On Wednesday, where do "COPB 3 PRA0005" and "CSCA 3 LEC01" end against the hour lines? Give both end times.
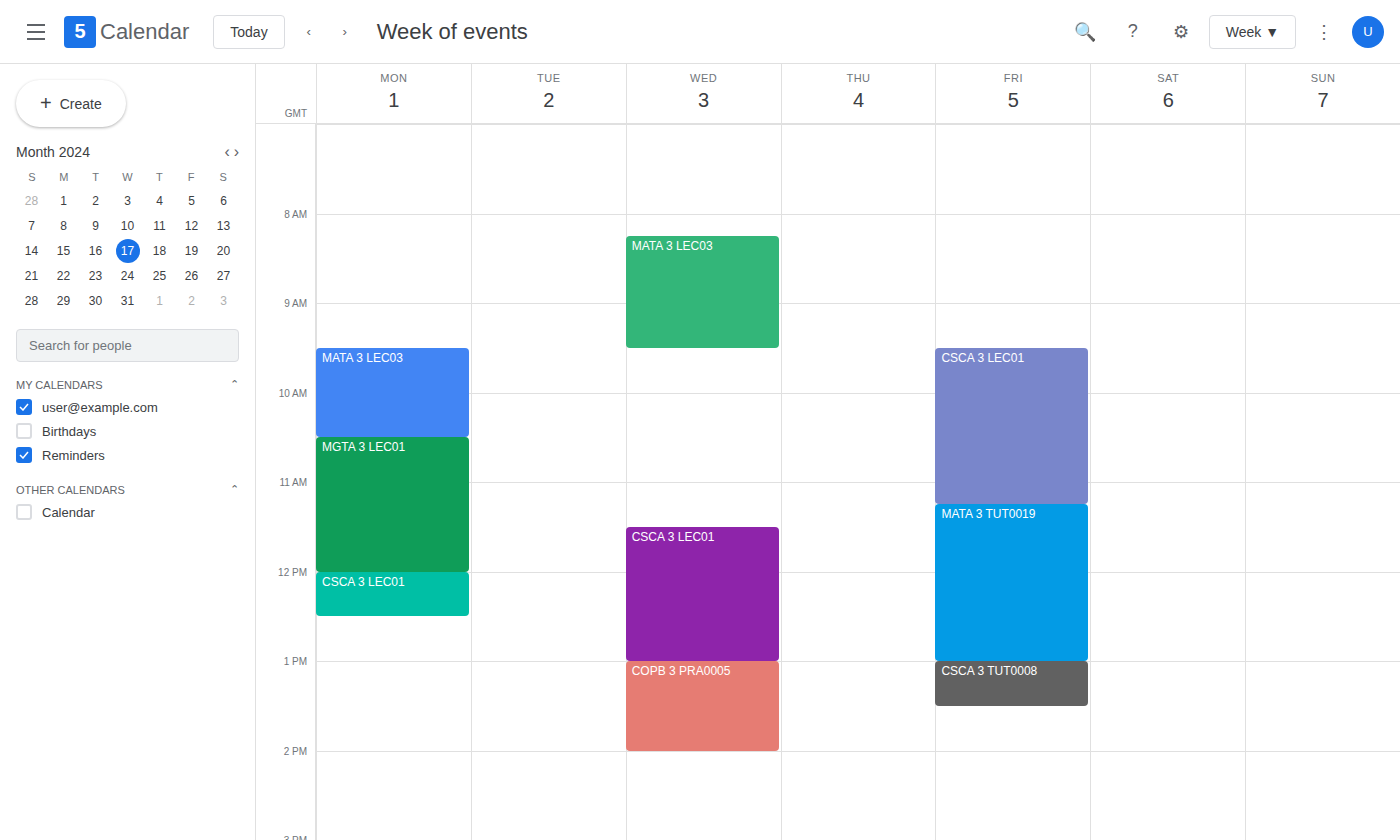
"COPB 3 PRA0005": 2:00 PM, exactly on the 2 PM line. "CSCA 3 LEC01": 1:00 PM, exactly on the 1 PM line.